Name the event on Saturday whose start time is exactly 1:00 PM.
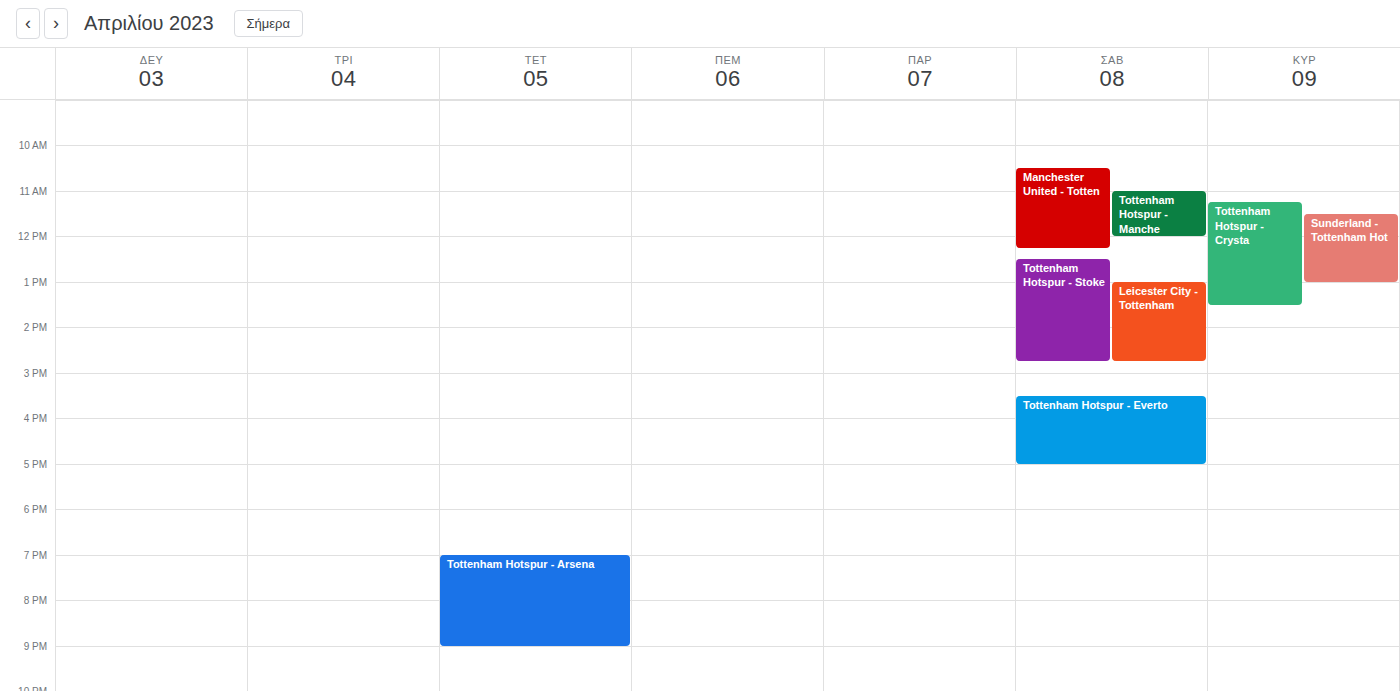
"Leicester City - Tottenham"